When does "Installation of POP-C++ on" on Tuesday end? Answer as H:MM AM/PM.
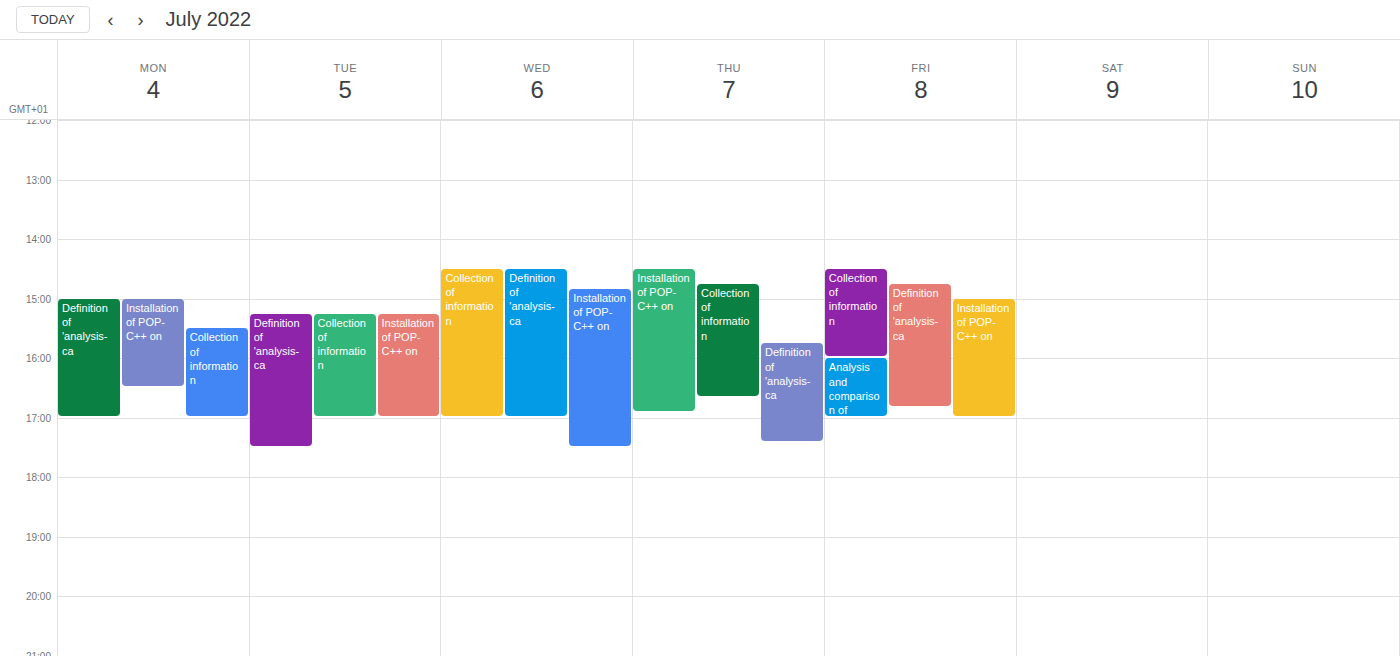
5:00 PM